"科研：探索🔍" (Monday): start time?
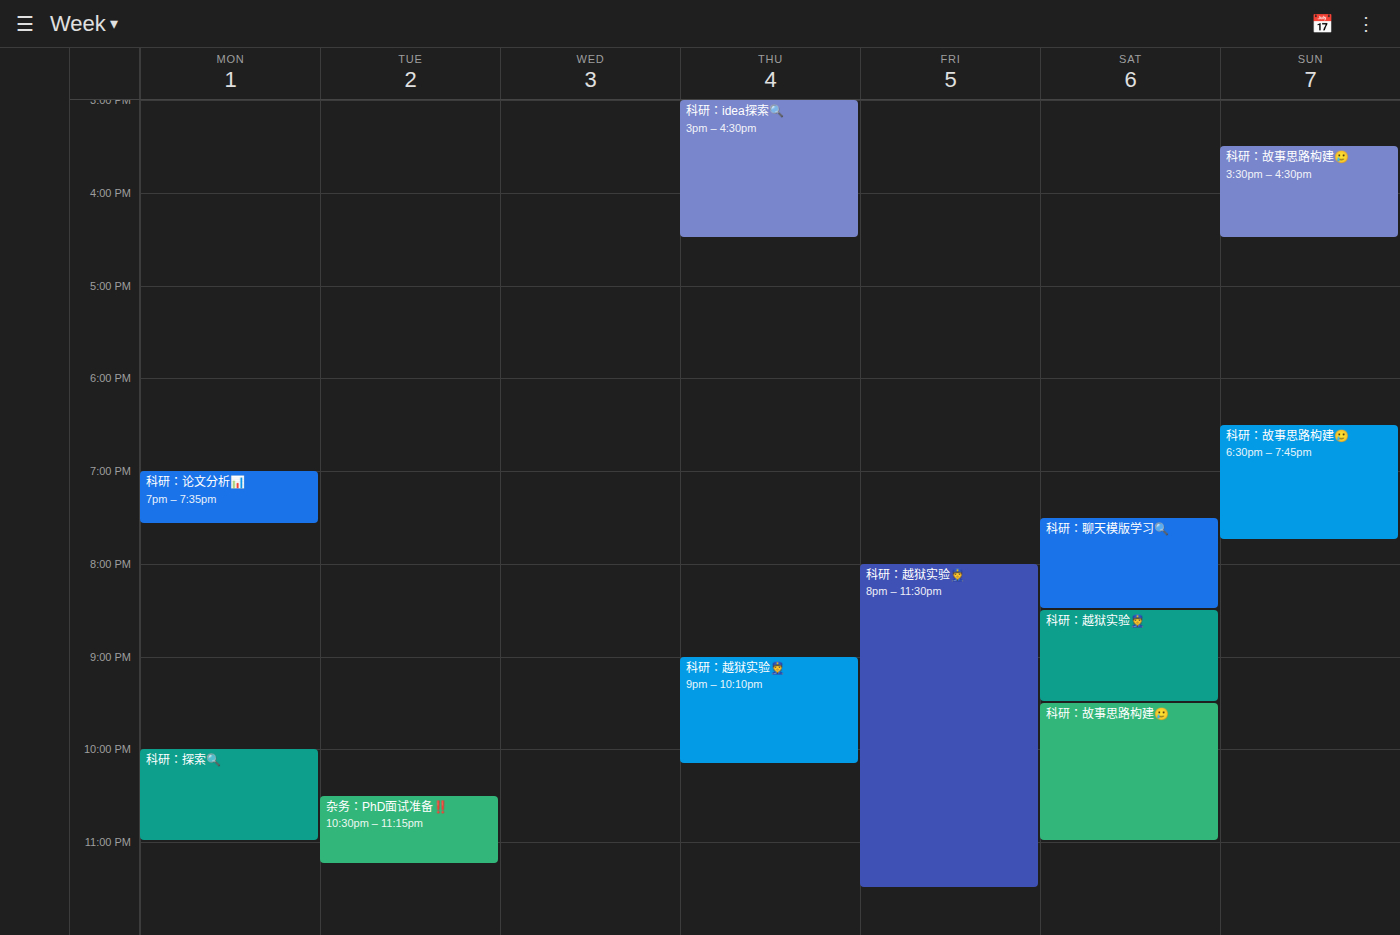
10:00 PM